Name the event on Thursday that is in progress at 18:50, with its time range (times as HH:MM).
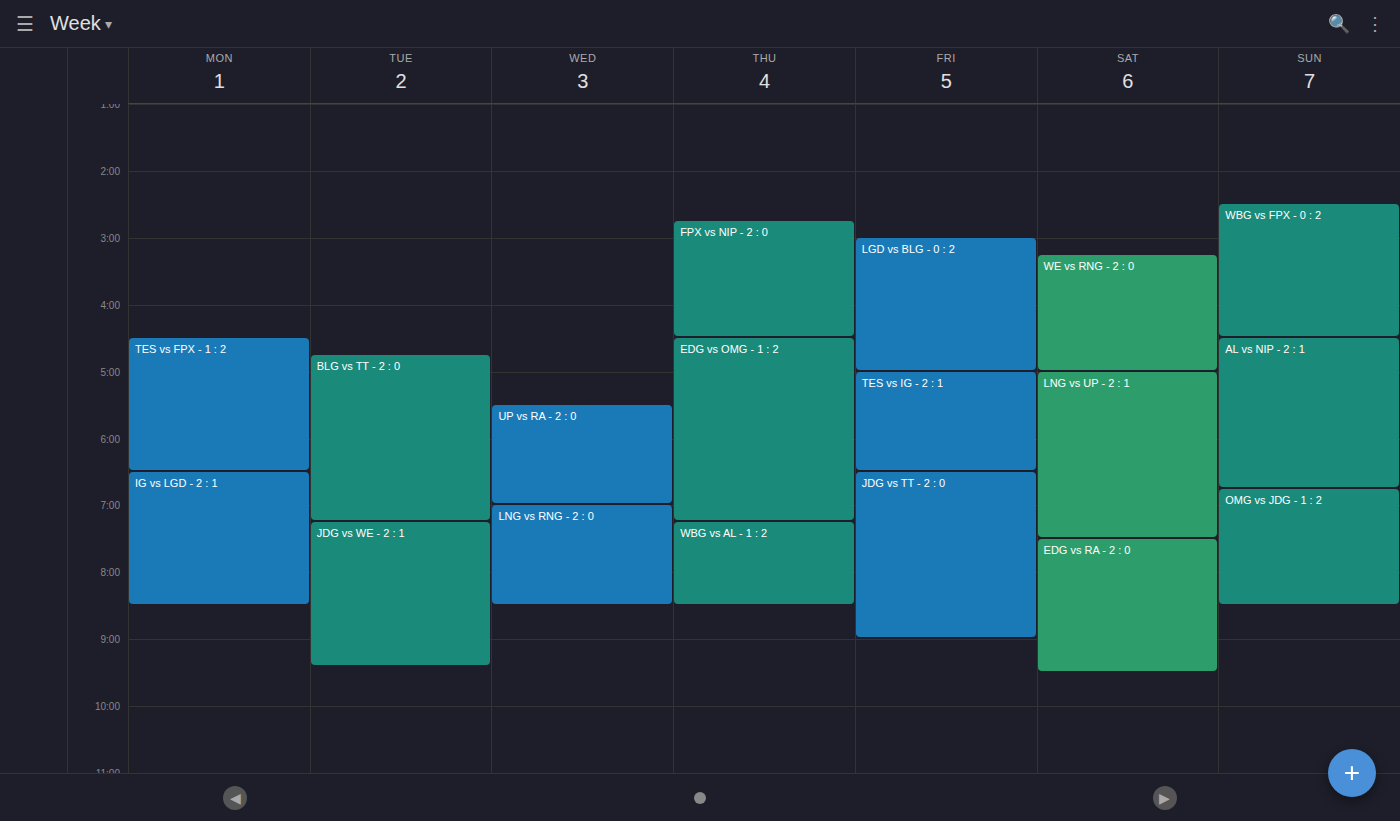
"EDG vs OMG - 1 : 2", 16:30 to 19:15